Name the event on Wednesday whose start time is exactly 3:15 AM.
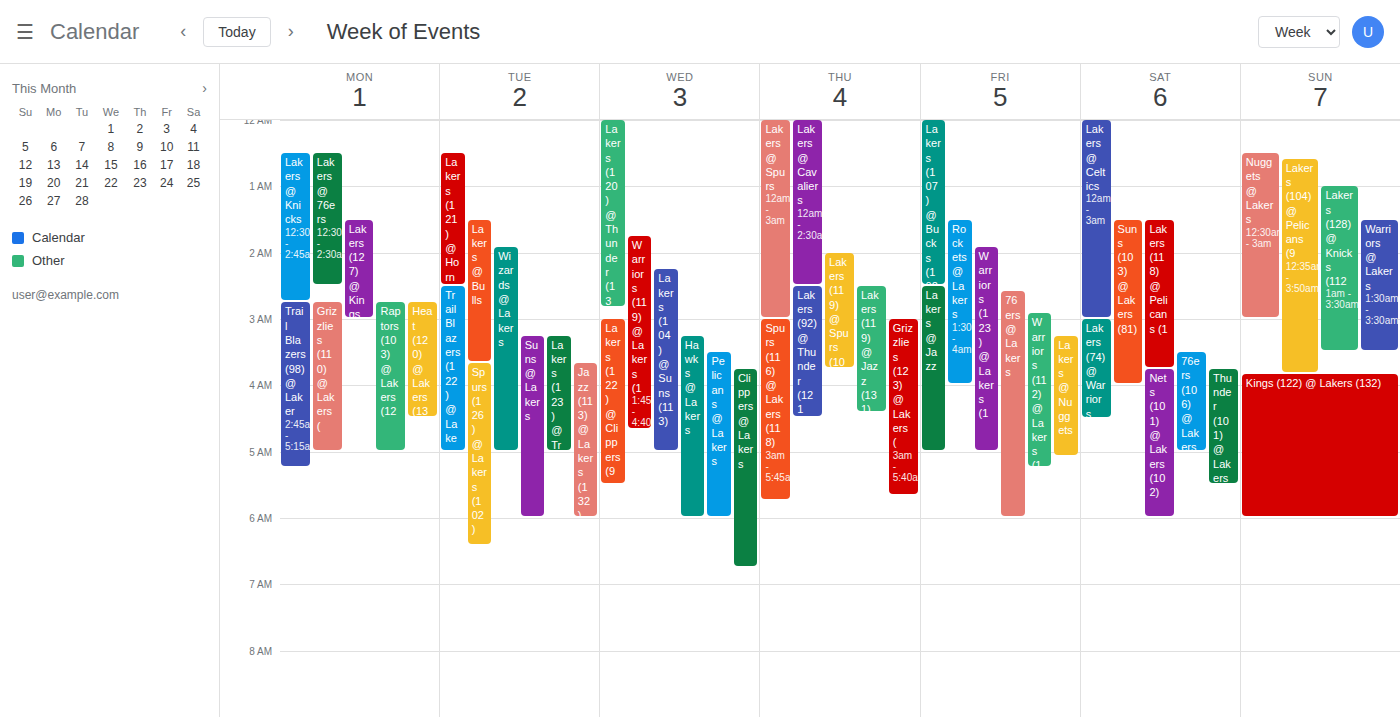
"Hawks @ Lakers"